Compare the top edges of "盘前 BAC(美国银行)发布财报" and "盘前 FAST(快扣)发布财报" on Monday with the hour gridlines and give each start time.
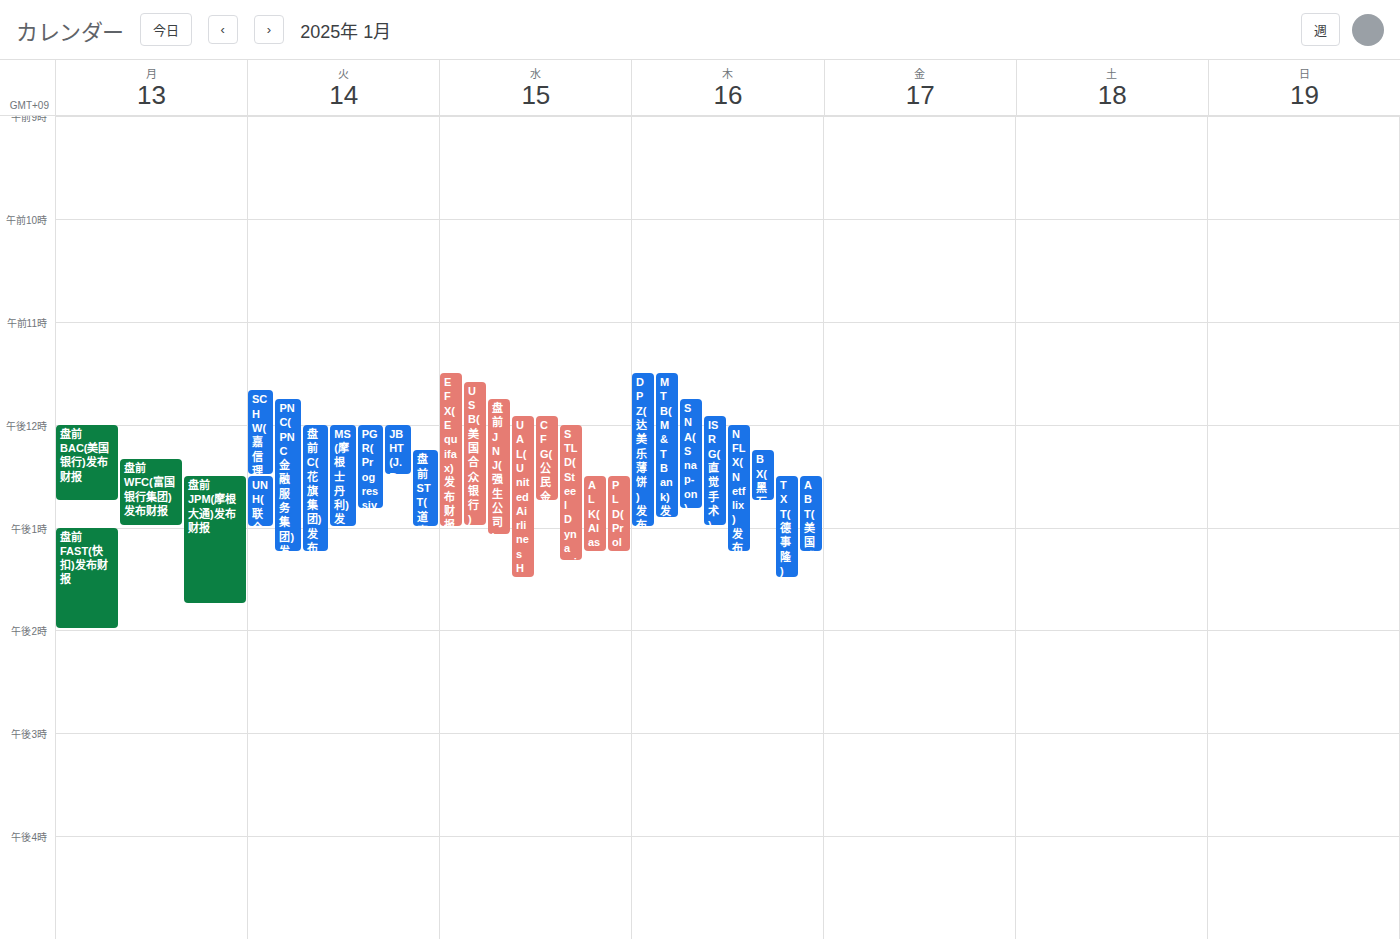
"盘前 BAC(美国银行)发布财报": 12:00 PM, exactly on the 12 PM line. "盘前 FAST(快扣)发布财报": 1:00 PM, exactly on the 1 PM line.